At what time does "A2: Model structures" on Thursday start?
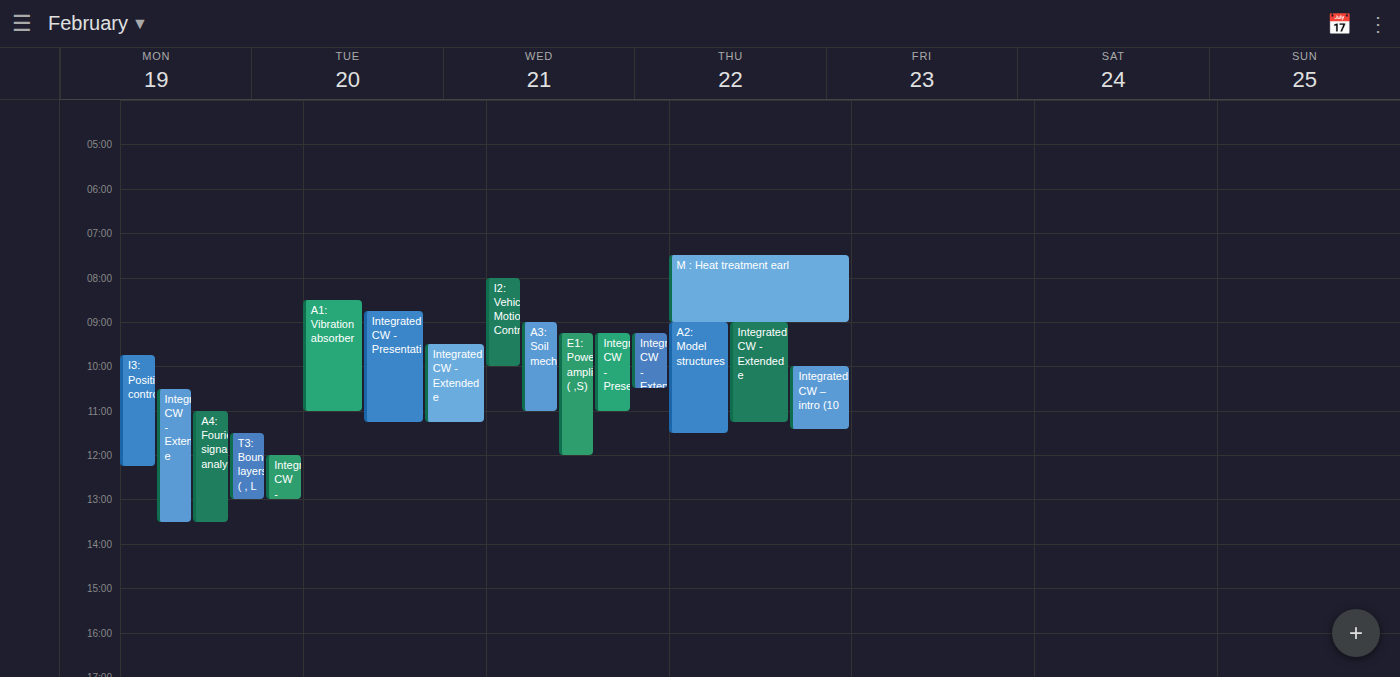
9:00 AM